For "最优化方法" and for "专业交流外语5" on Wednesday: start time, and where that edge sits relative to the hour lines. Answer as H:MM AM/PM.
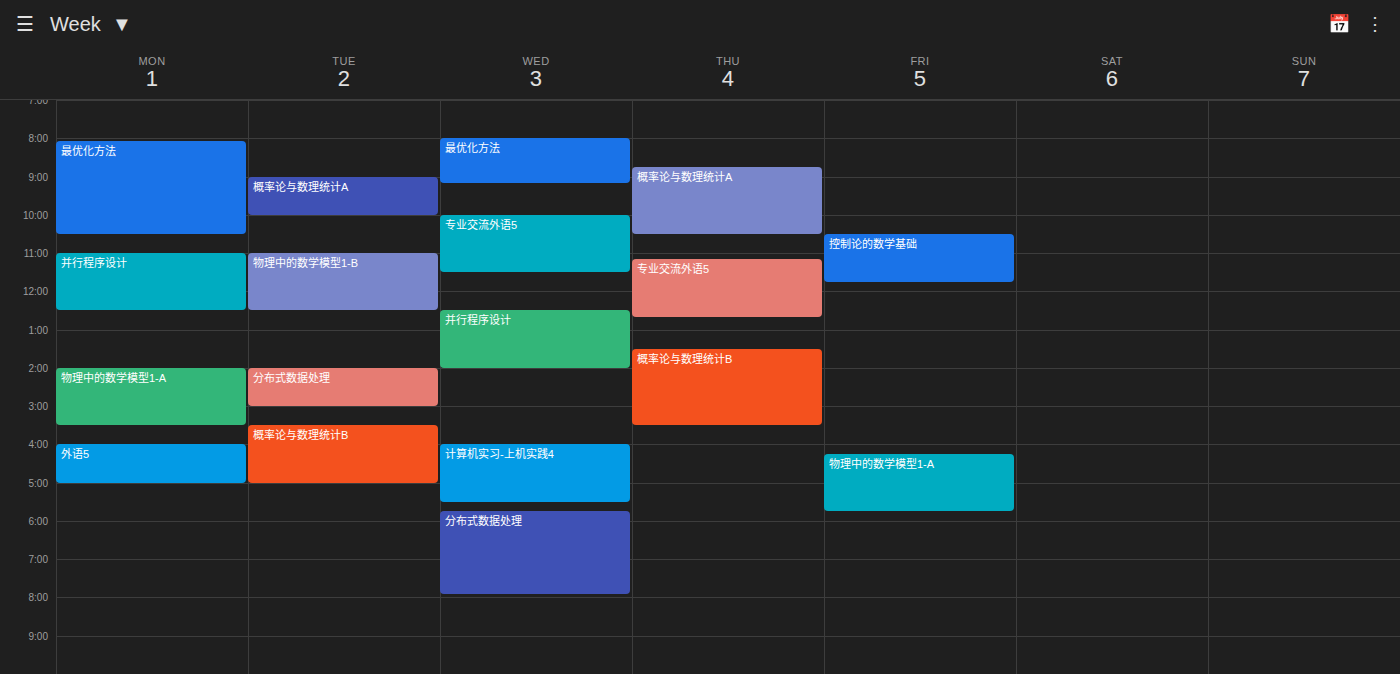
"最优化方法": 8:00 AM, exactly on the 8 AM line. "专业交流外语5": 10:00 AM, exactly on the 10 AM line.